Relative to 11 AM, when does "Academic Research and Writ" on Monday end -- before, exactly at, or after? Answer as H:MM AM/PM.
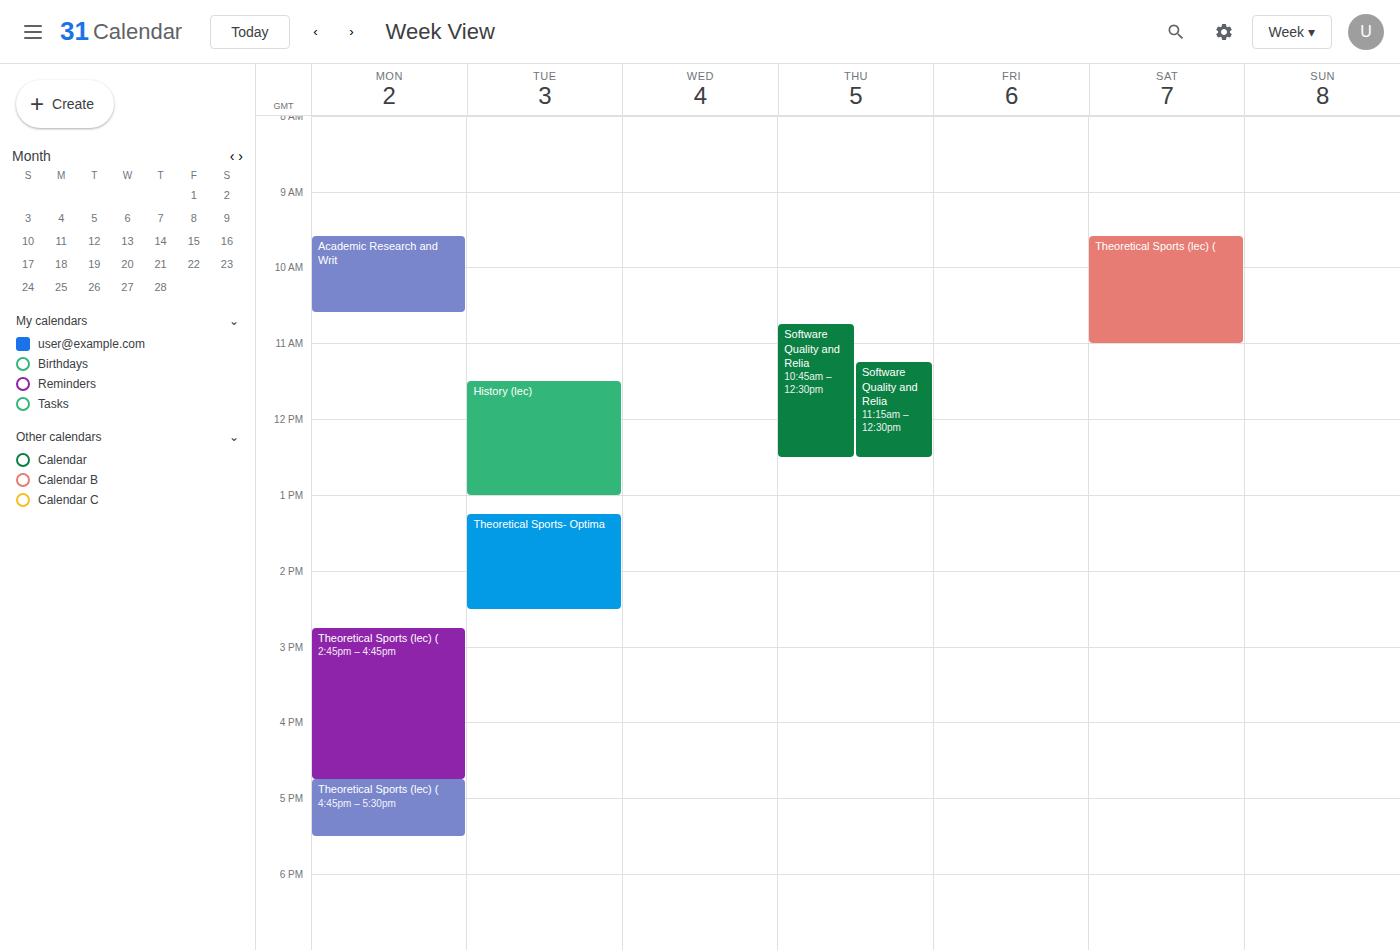
10:35 AM -- before 11 AM, 25 minutes above the 11 AM line.